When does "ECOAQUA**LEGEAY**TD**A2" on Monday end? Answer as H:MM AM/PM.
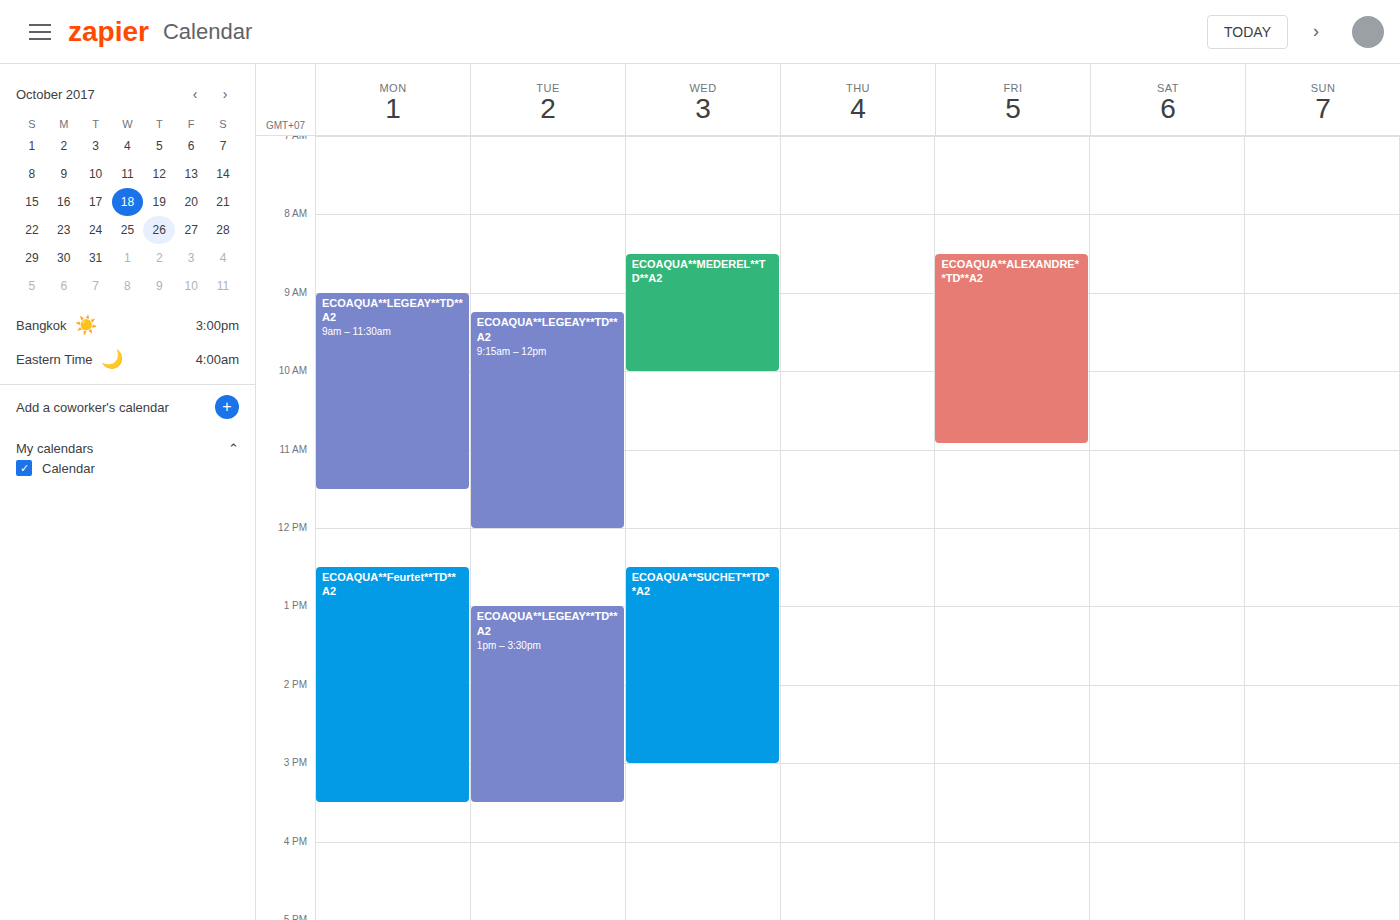
11:30 AM